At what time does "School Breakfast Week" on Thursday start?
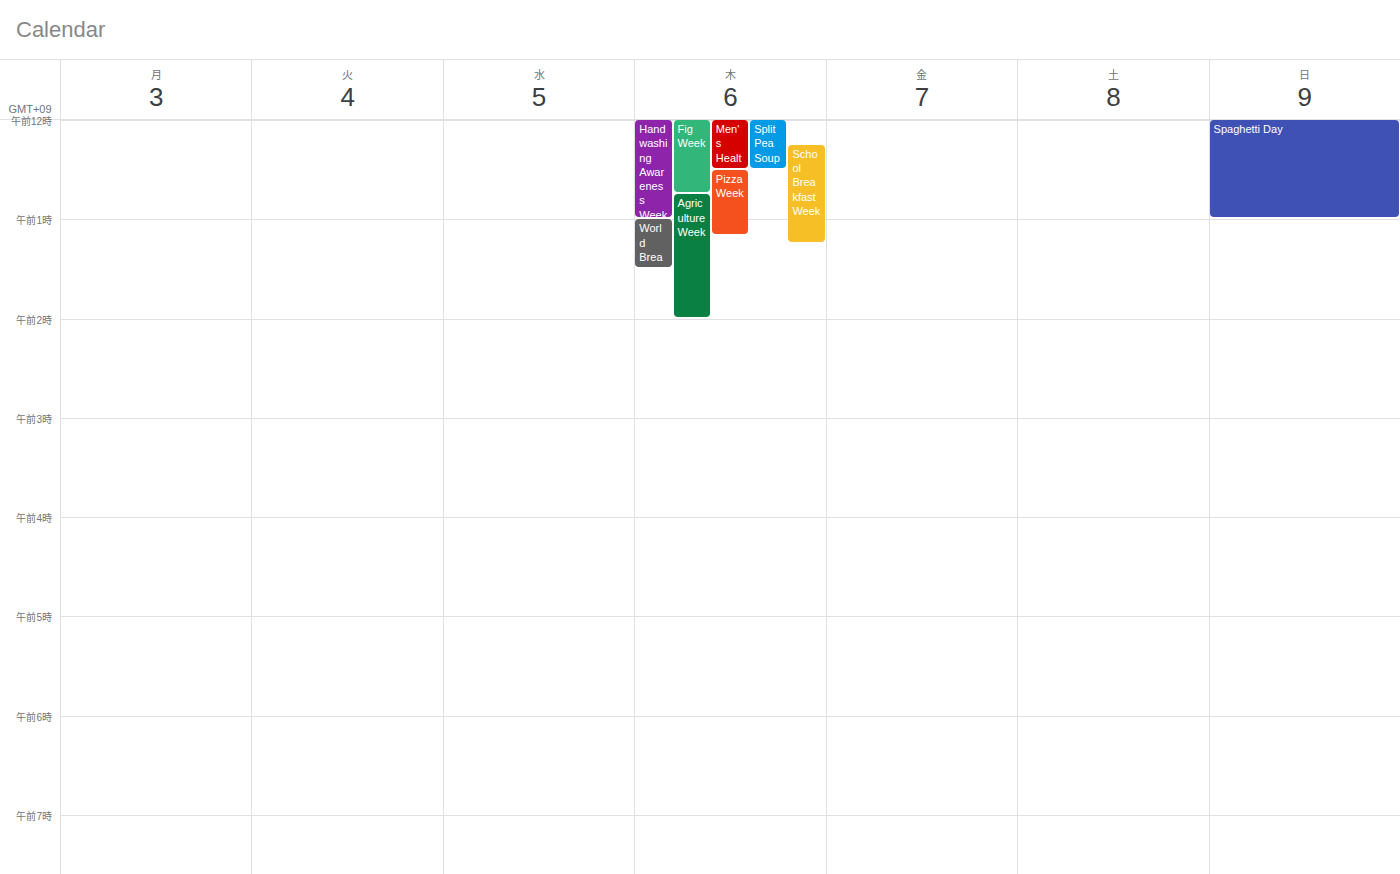
12:15 AM